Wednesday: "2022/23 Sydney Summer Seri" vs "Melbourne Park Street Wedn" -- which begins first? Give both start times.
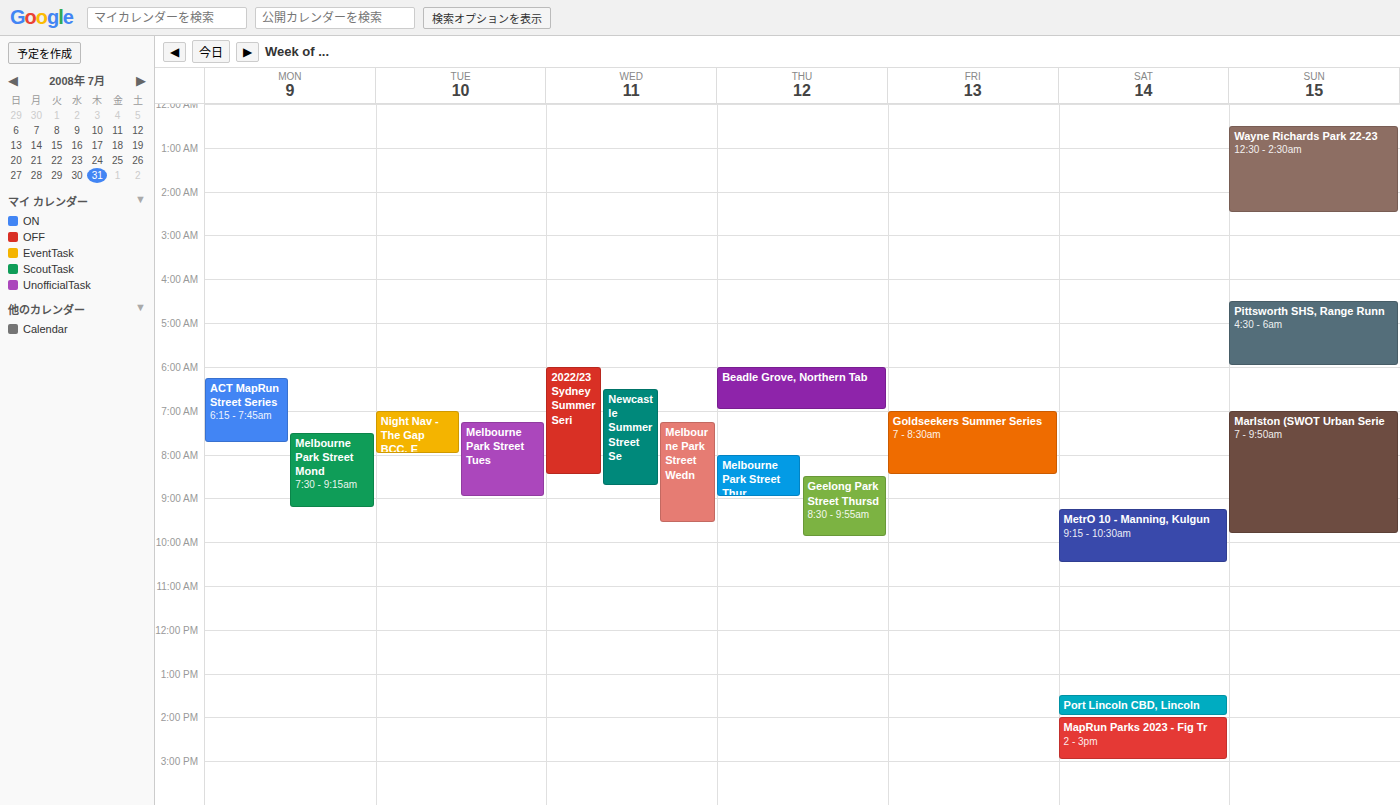
"2022/23 Sydney Summer Seri" 6:00 AM; "Melbourne Park Street Wedn" 7:15 AM.